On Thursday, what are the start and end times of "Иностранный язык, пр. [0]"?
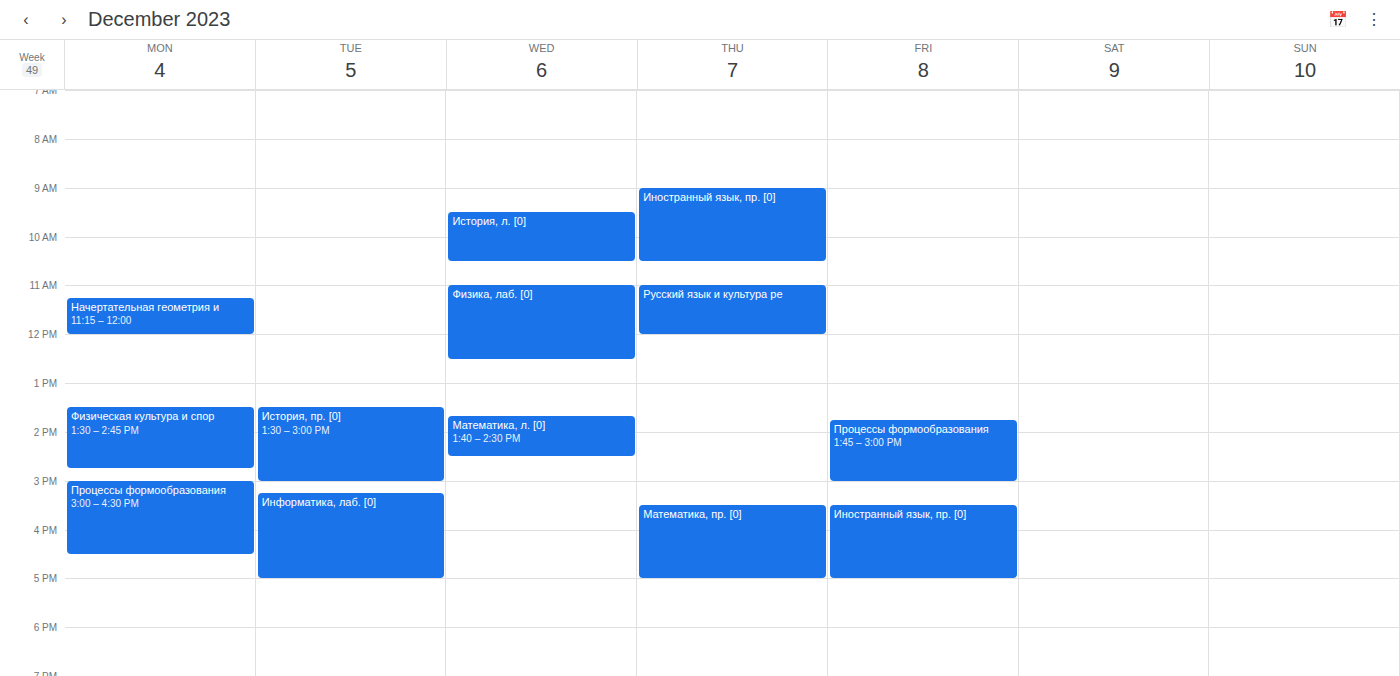
09:00 to 10:30